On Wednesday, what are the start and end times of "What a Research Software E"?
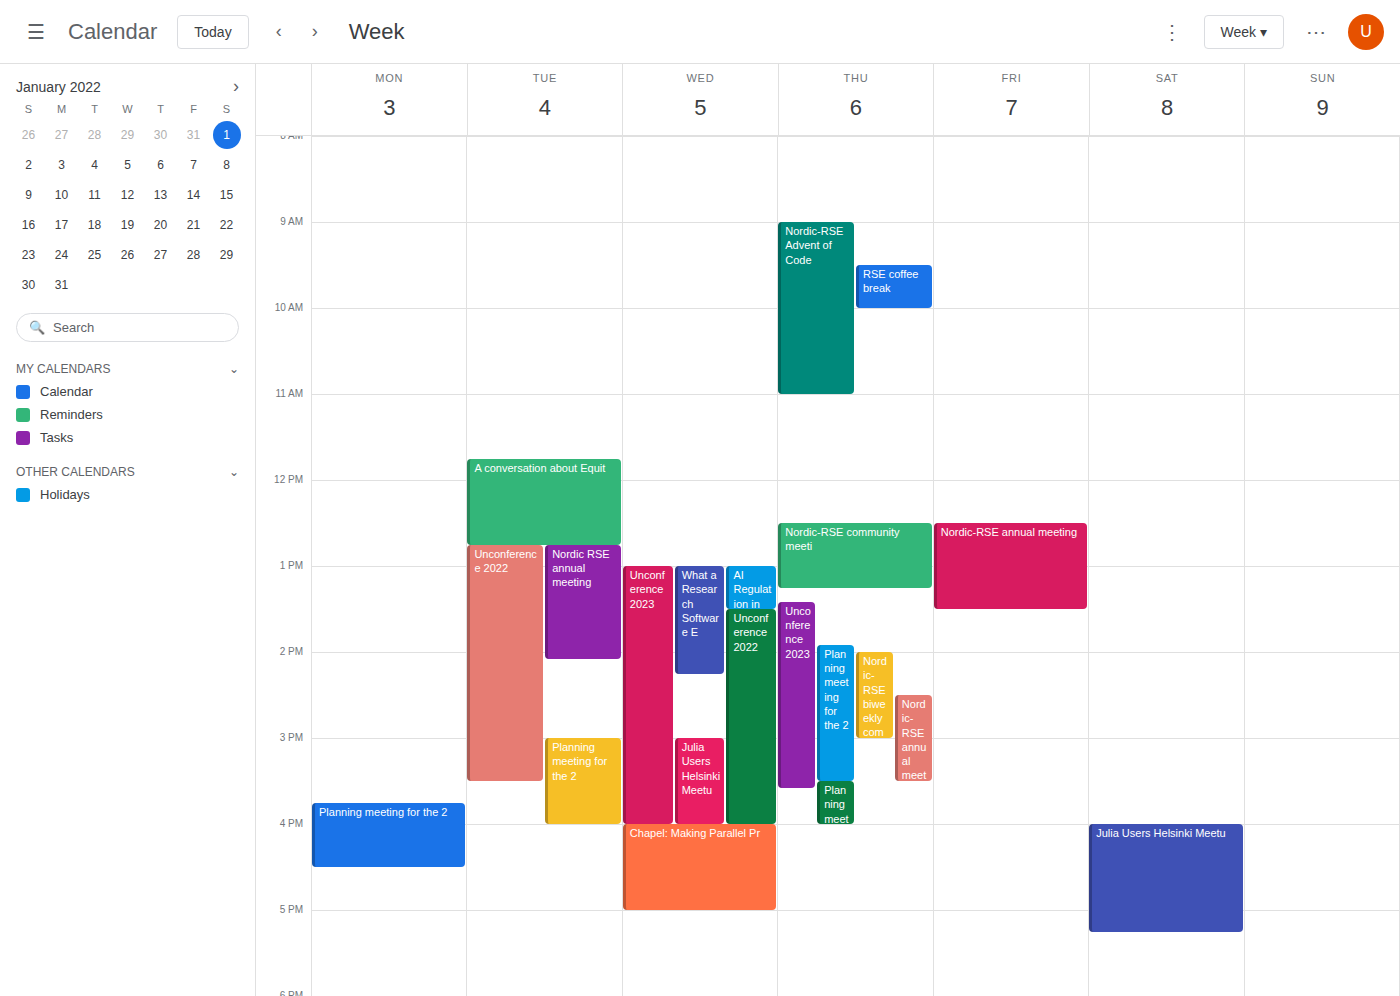
1:00 PM to 2:15 PM